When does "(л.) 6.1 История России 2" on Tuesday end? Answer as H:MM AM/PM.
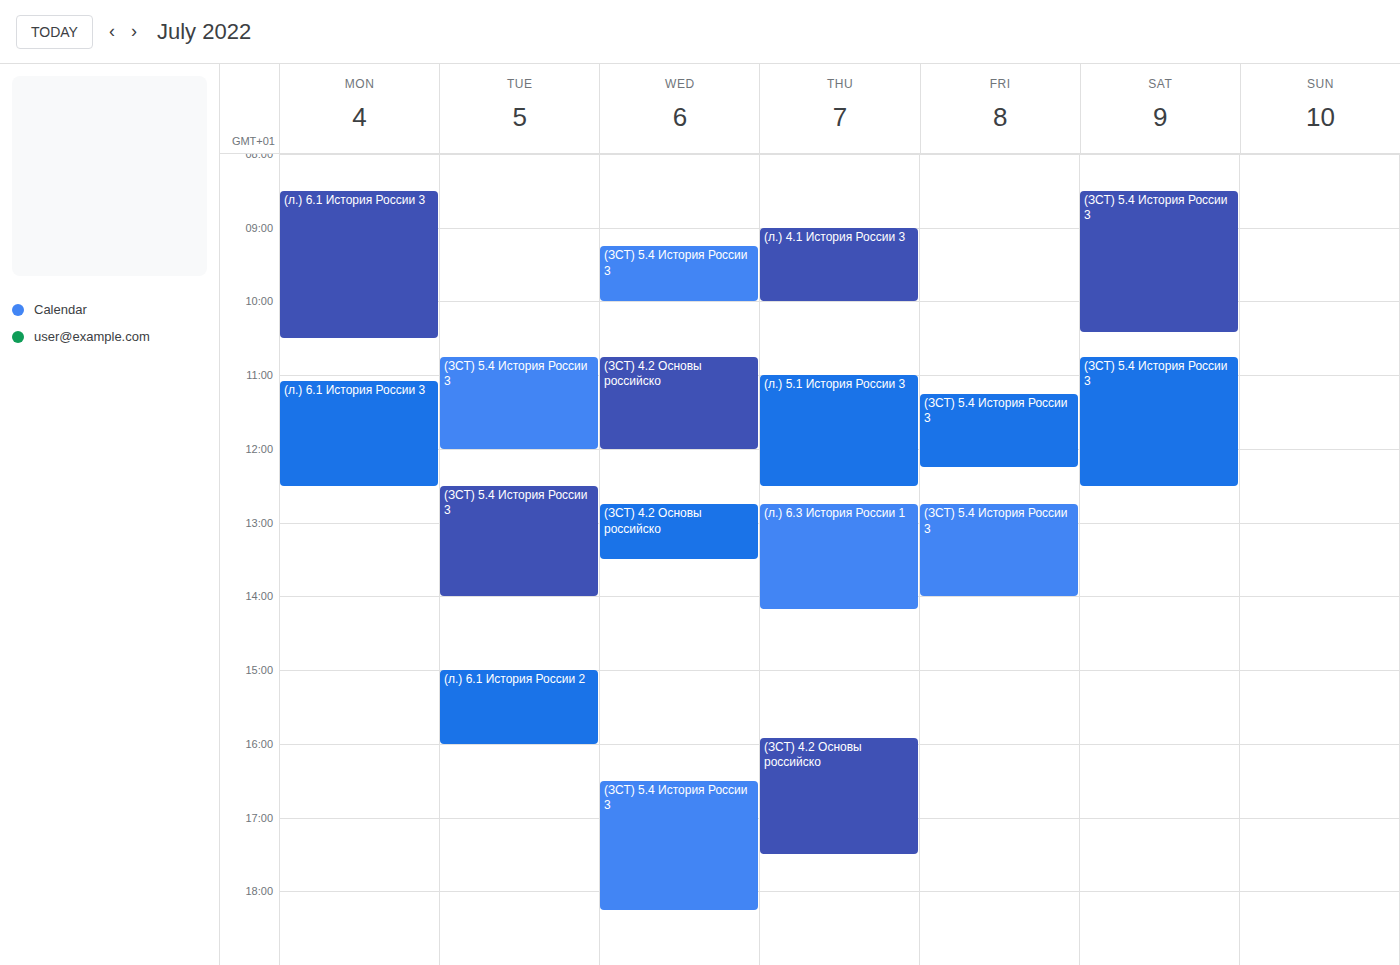
4:00 PM